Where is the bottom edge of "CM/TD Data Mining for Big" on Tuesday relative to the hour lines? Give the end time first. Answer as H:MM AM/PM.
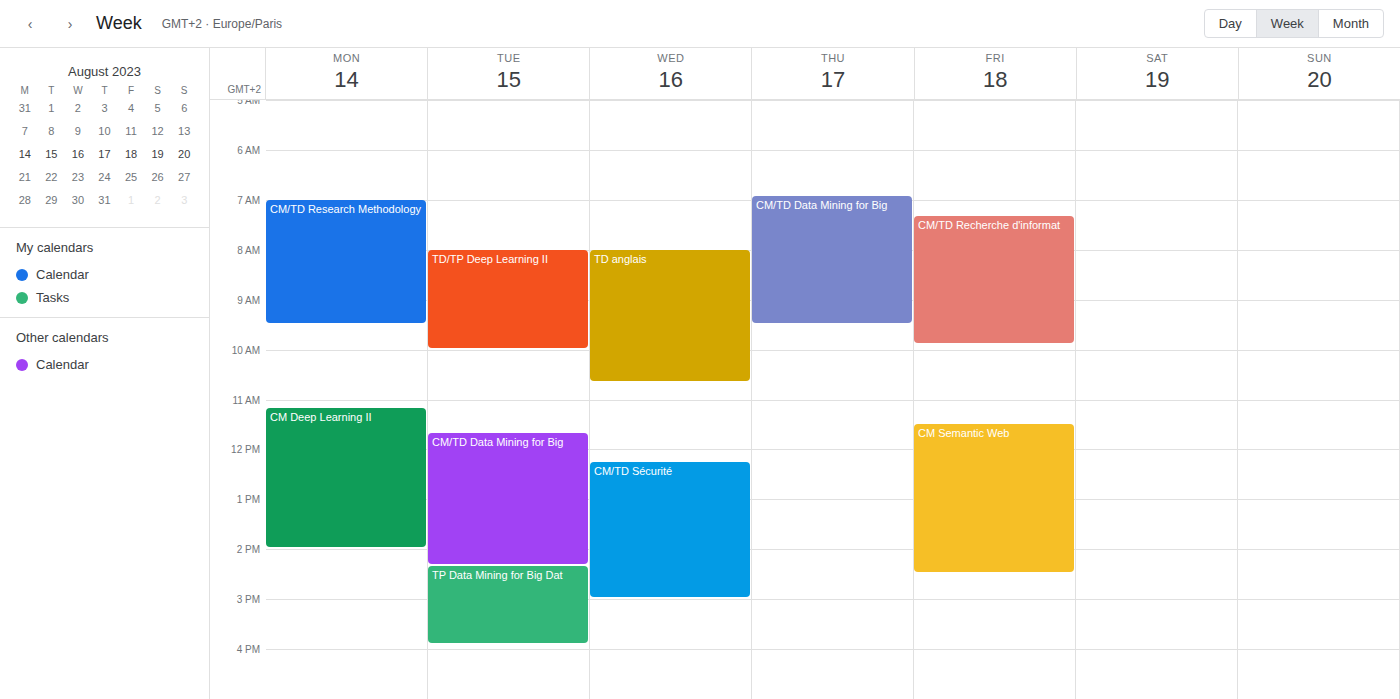
2:20 PM -- neither: 20 minutes below the 2 PM line and 40 minutes above the 3 PM line.